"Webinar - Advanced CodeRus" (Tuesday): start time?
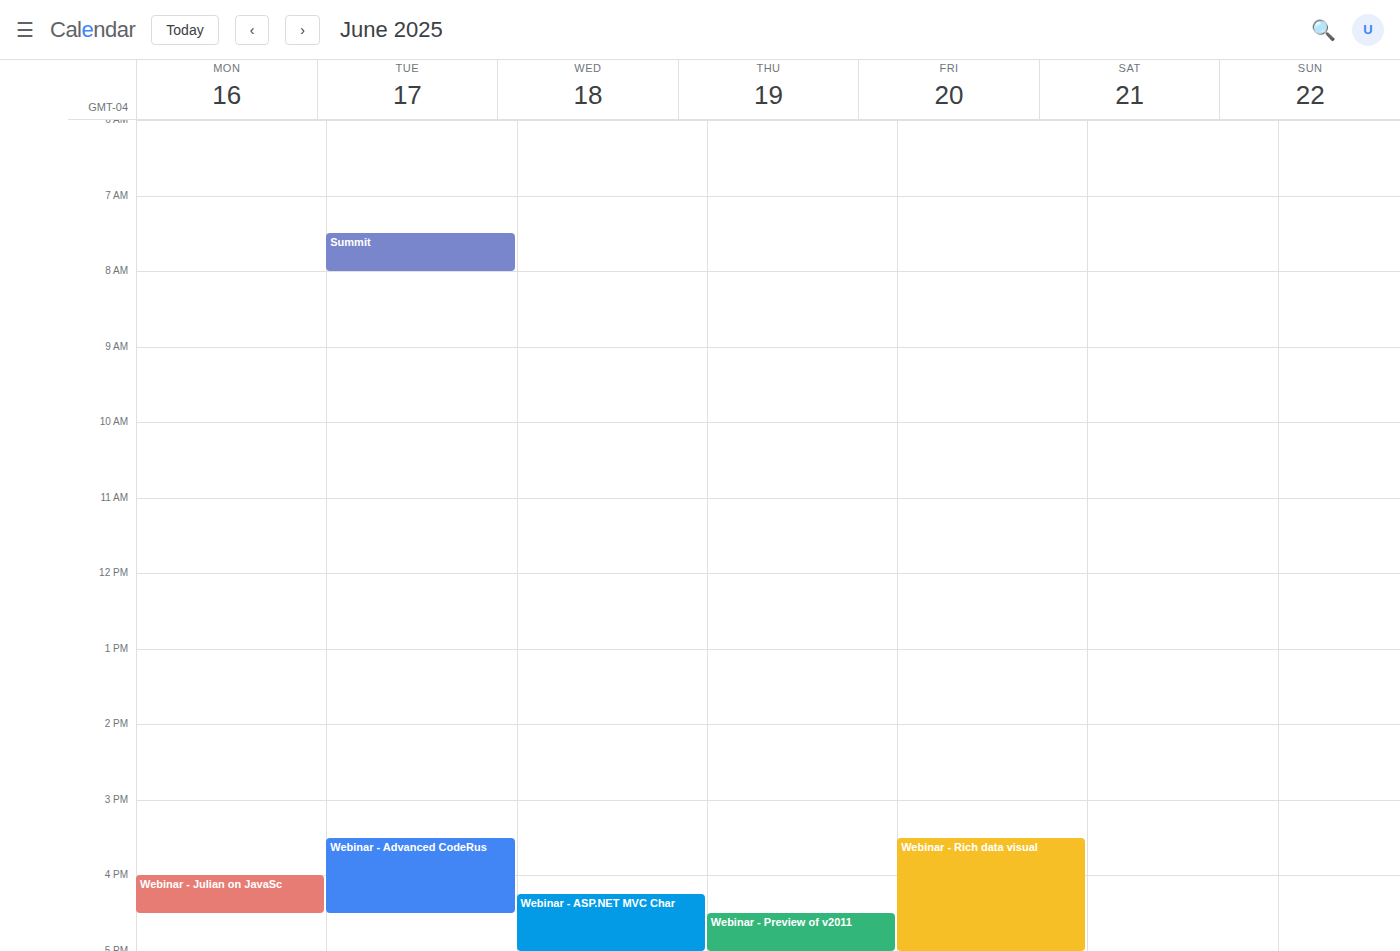
3:30 PM